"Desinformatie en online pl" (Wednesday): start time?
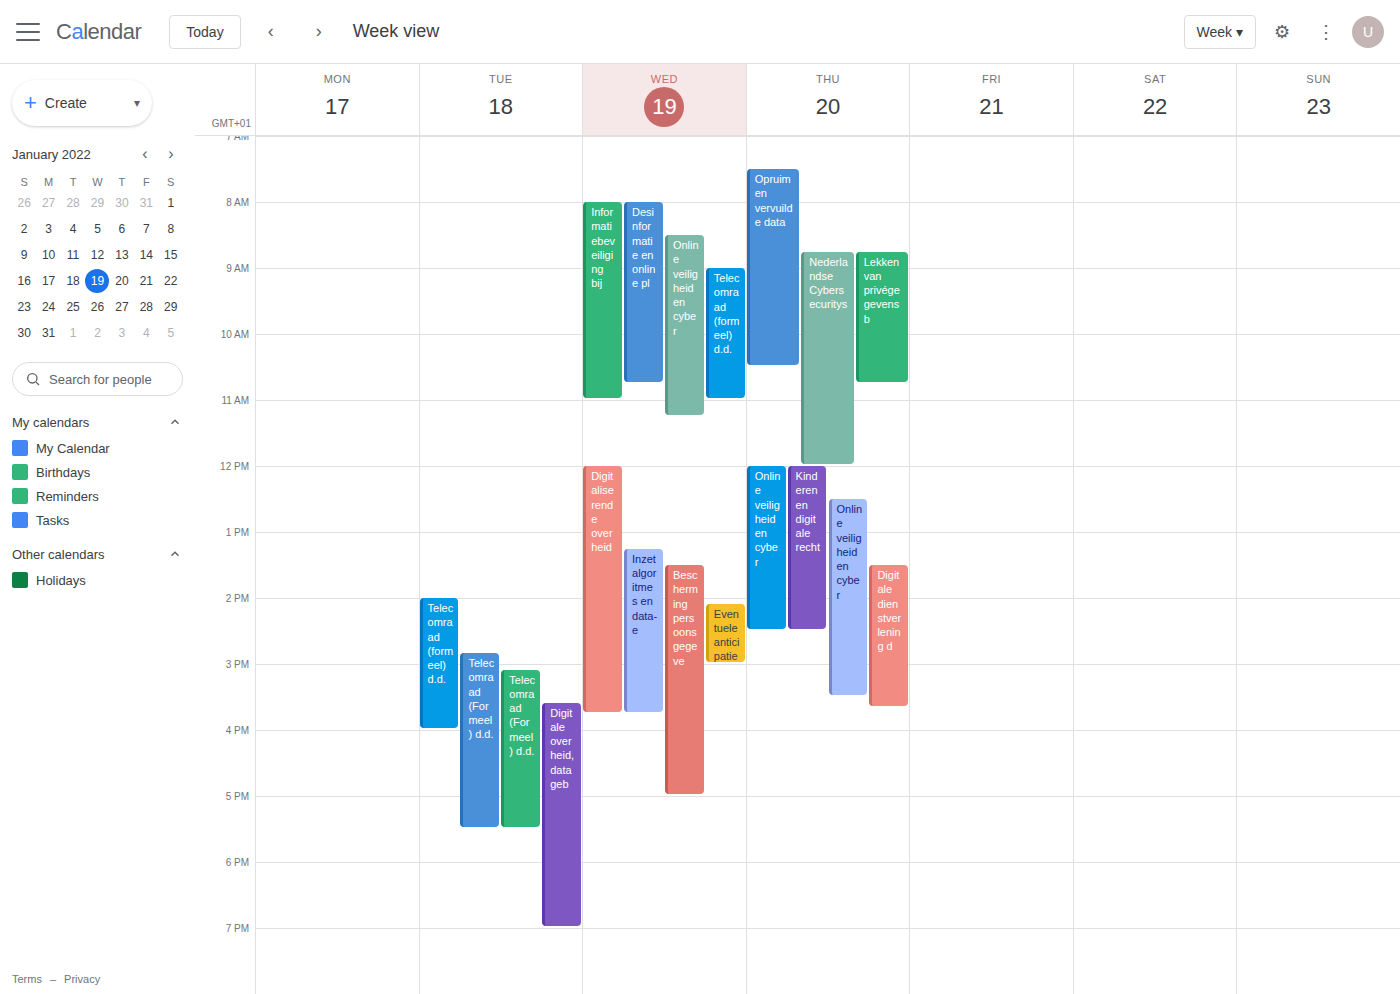
8:00 AM